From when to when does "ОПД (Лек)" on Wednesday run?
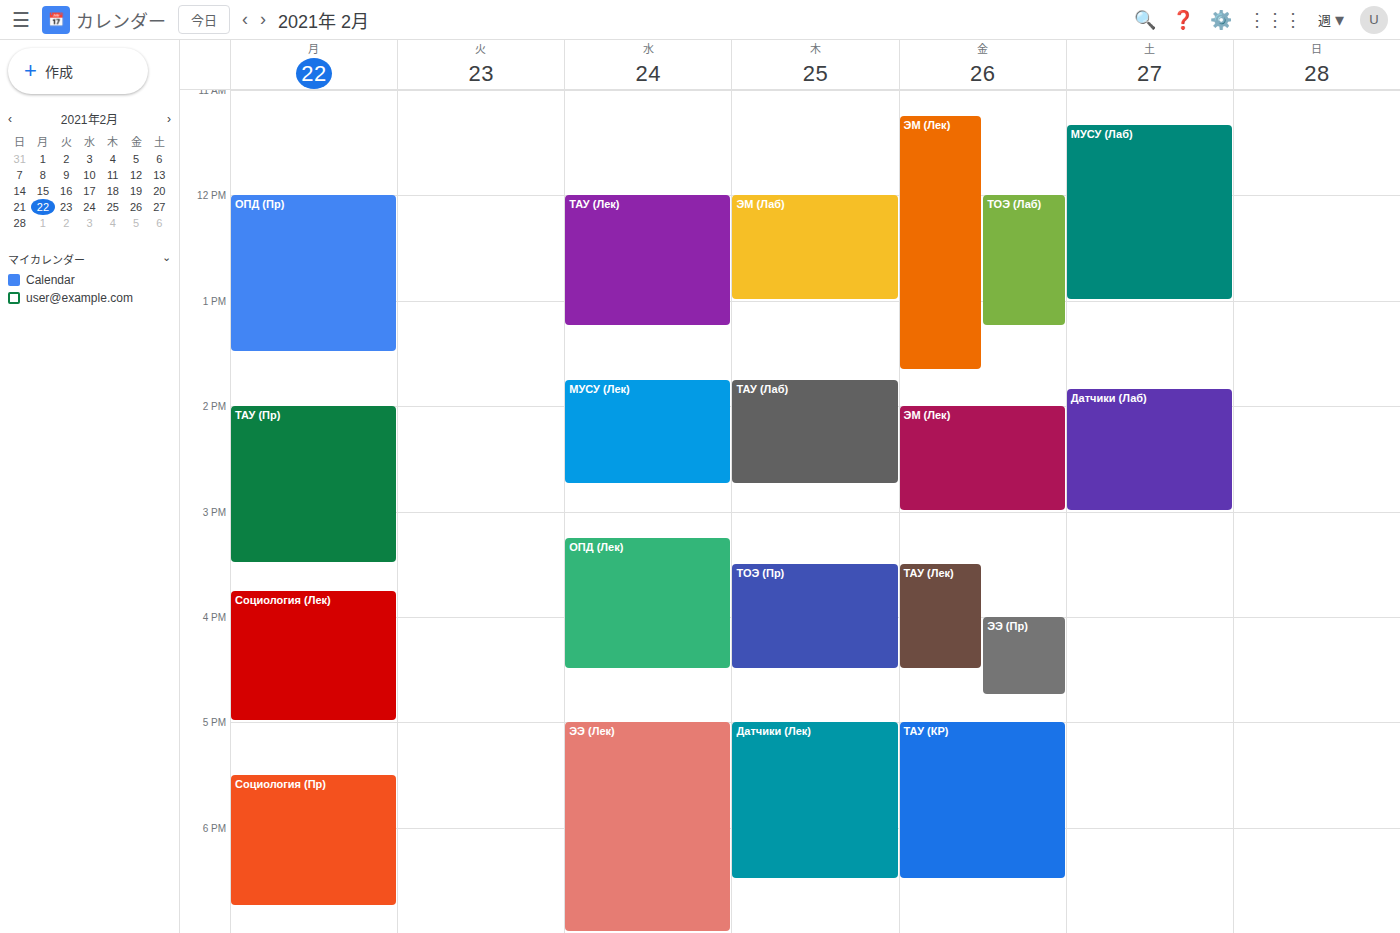
3:15 PM to 4:30 PM